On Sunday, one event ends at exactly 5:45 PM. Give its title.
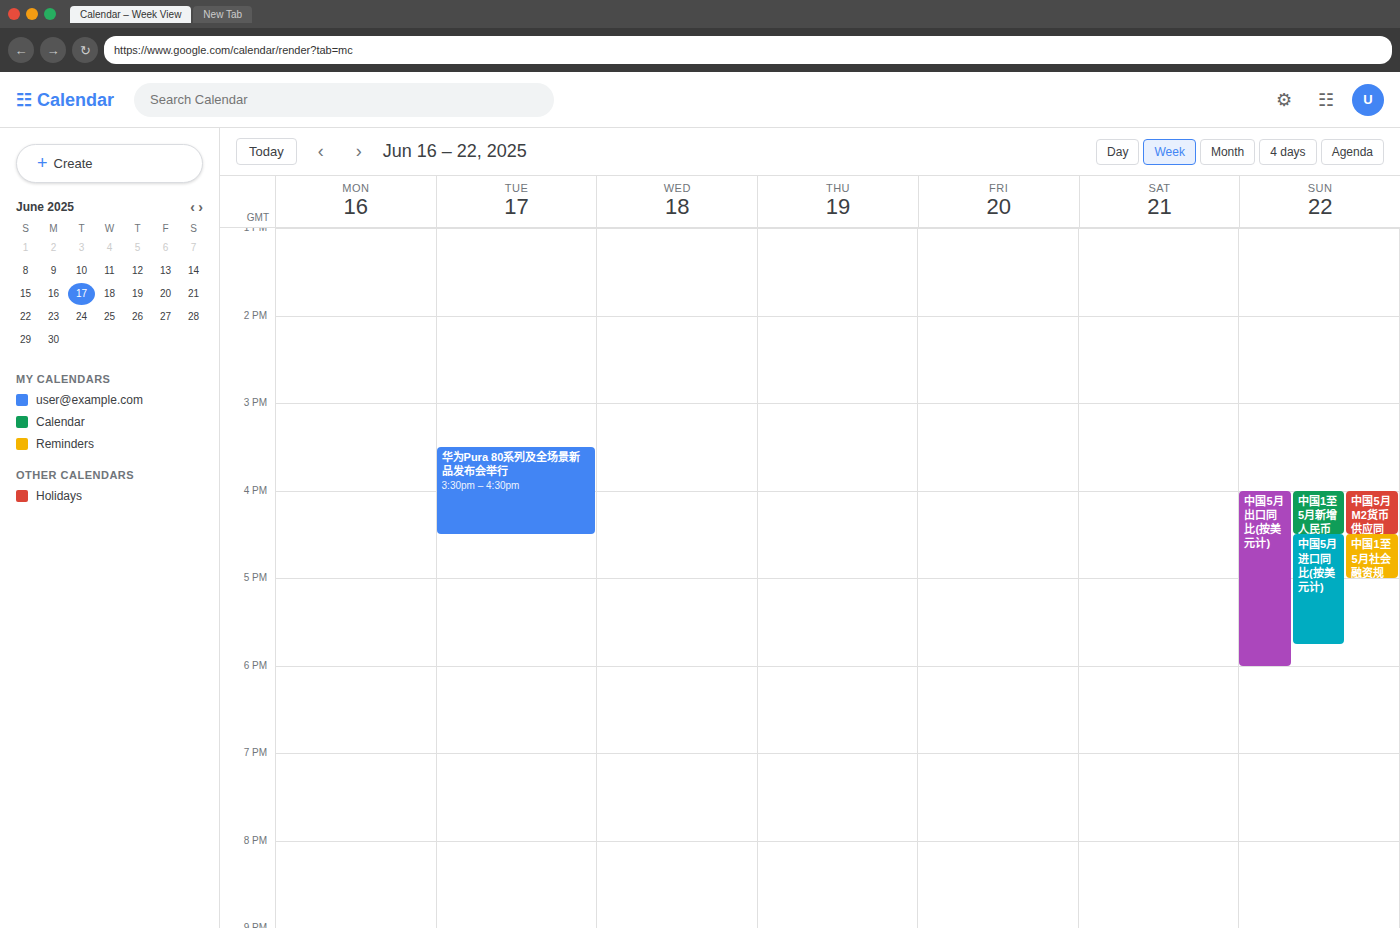
"中国5月进口同比(按美元计)"